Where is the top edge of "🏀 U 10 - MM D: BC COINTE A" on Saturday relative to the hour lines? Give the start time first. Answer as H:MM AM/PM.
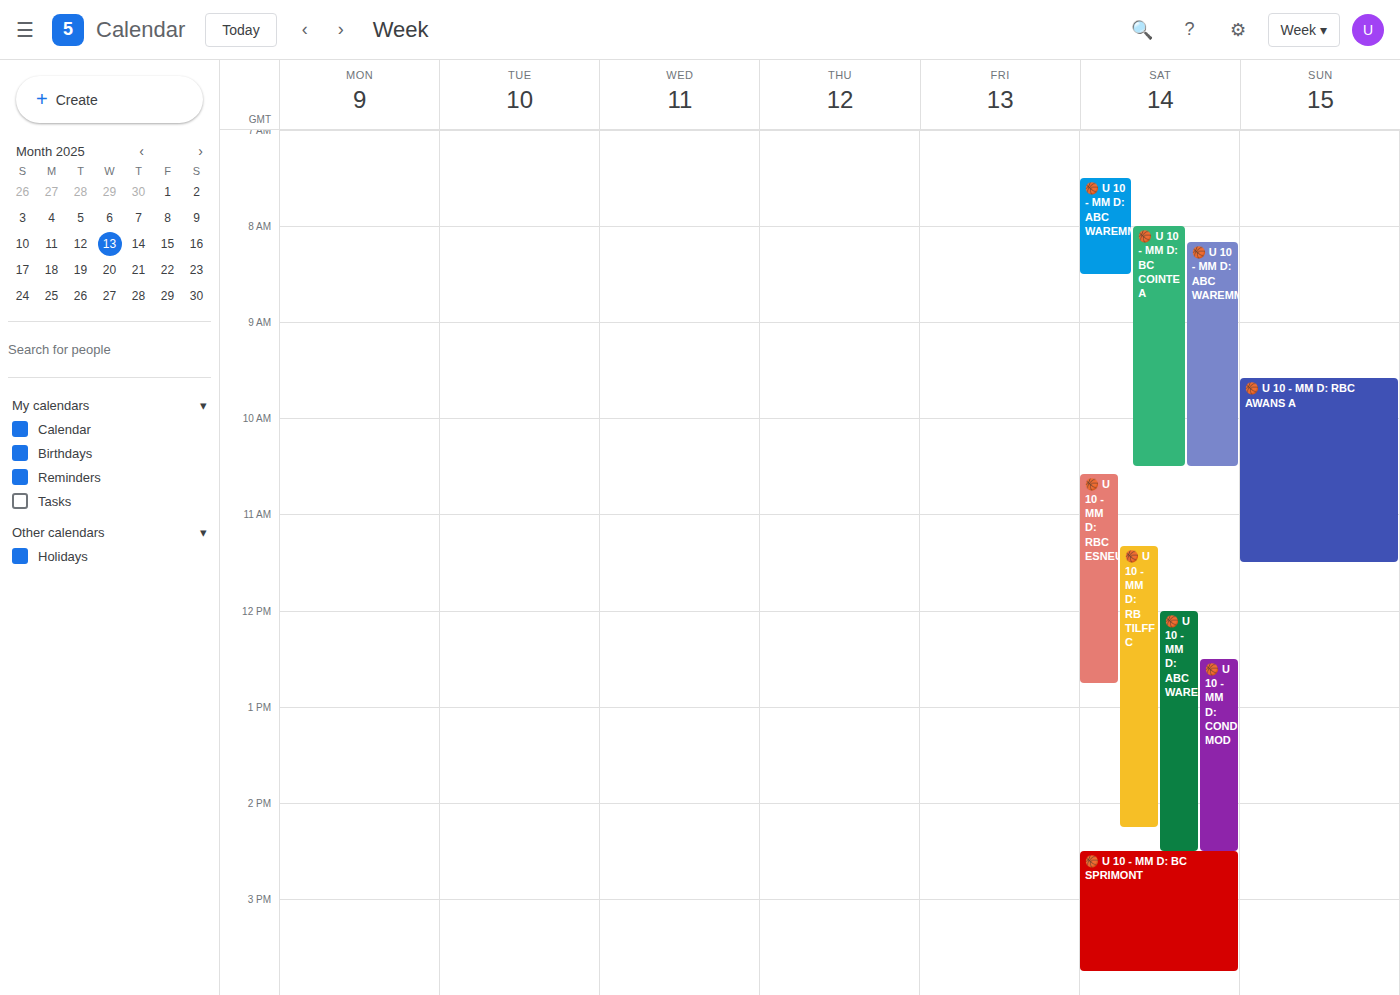
8:00 AM -- exactly on the 8 AM line.